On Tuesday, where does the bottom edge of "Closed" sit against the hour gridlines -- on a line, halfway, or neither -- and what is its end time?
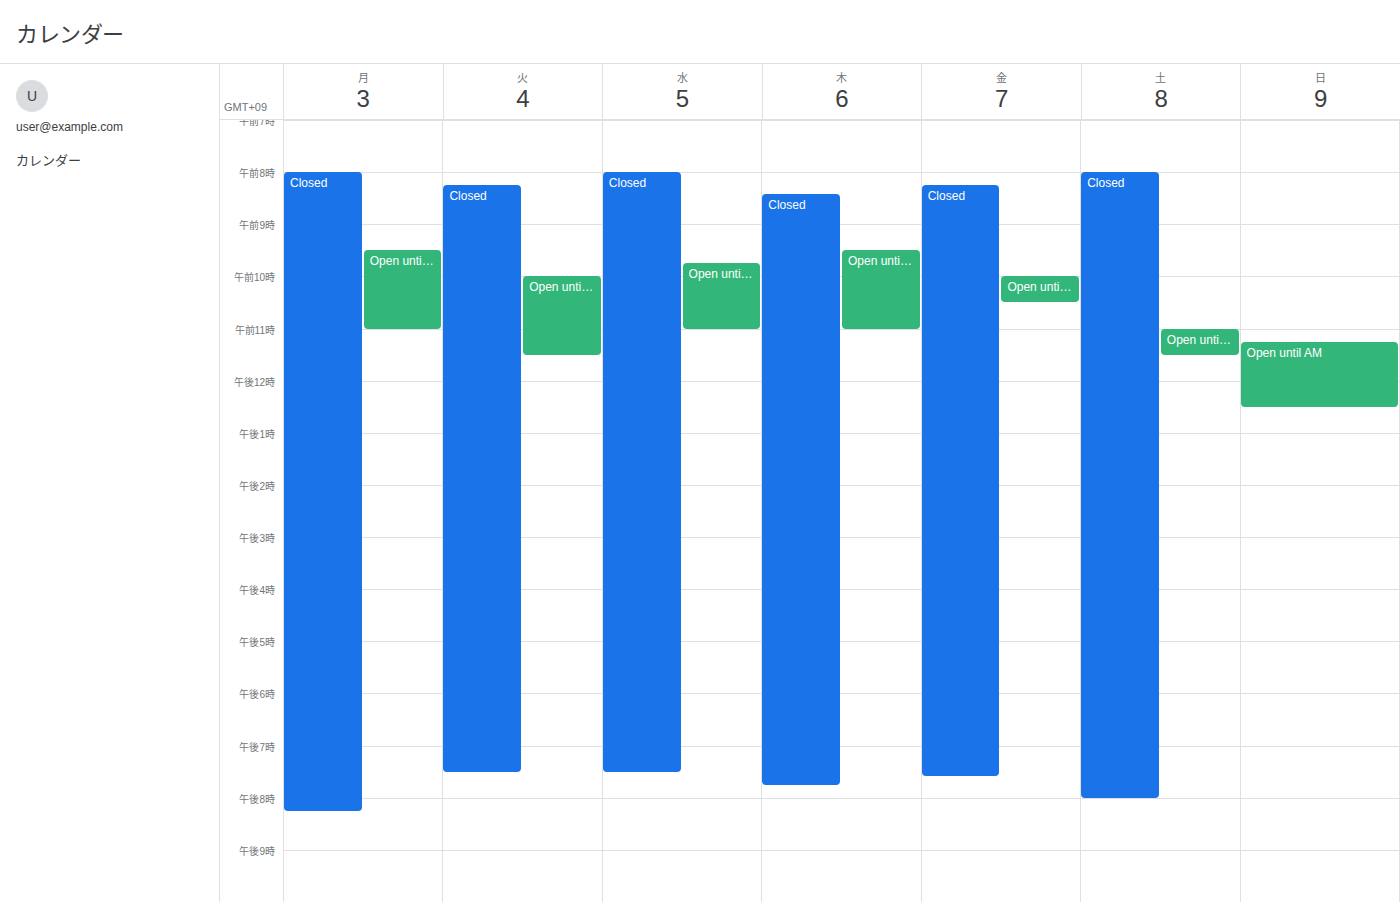
7:30 PM -- halfway between the 7 PM and 8 PM lines.